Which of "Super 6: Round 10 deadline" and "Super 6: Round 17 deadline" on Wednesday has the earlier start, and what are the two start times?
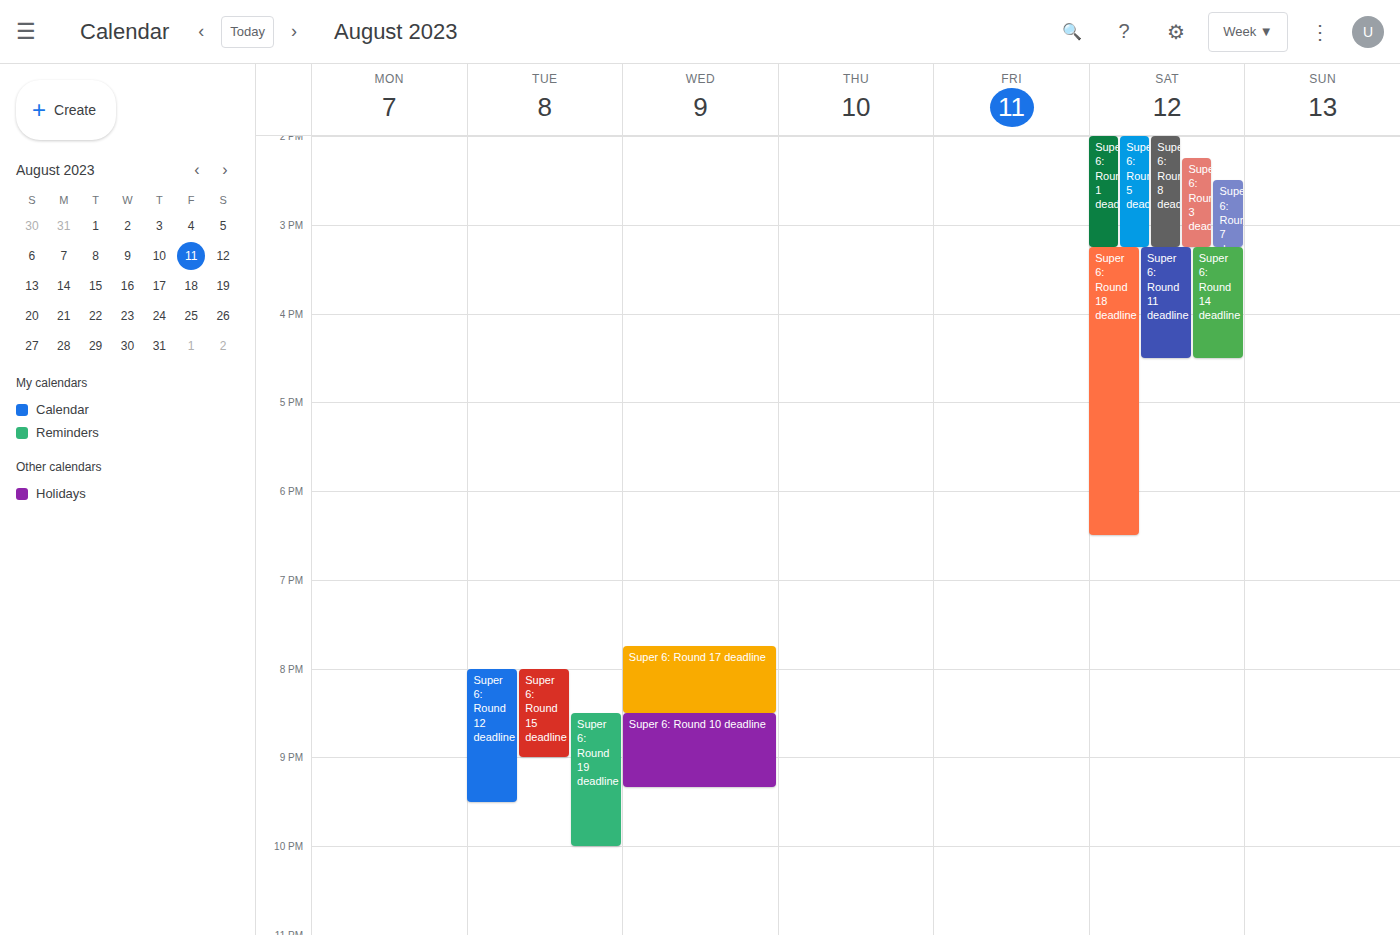
"Super 6: Round 17 deadline" 7:45 PM; "Super 6: Round 10 deadline" 8:30 PM.